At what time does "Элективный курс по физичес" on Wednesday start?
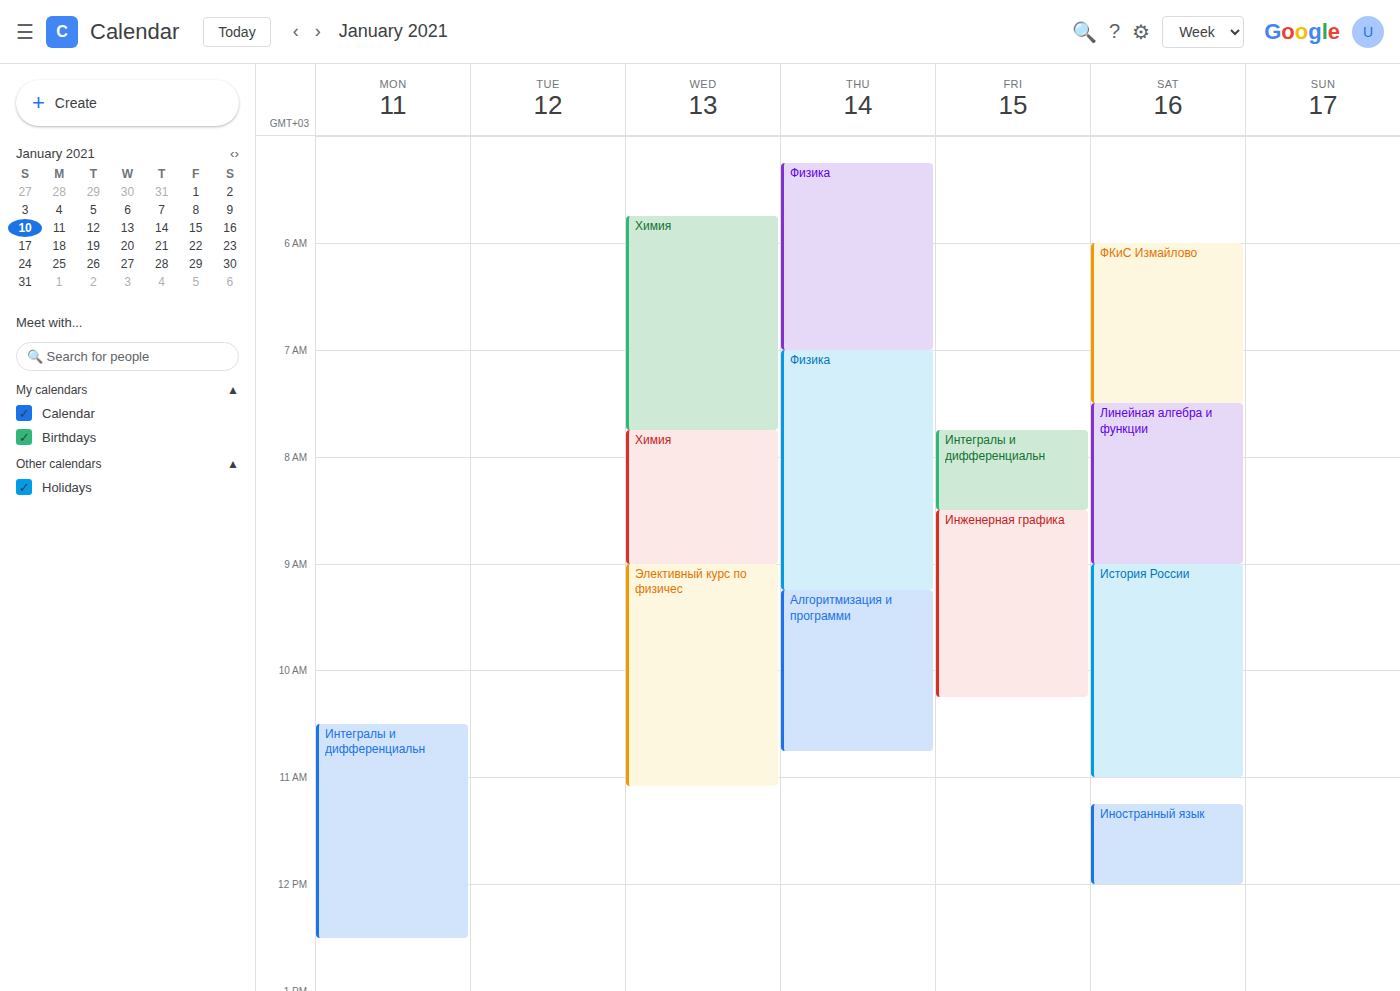
9:00 AM